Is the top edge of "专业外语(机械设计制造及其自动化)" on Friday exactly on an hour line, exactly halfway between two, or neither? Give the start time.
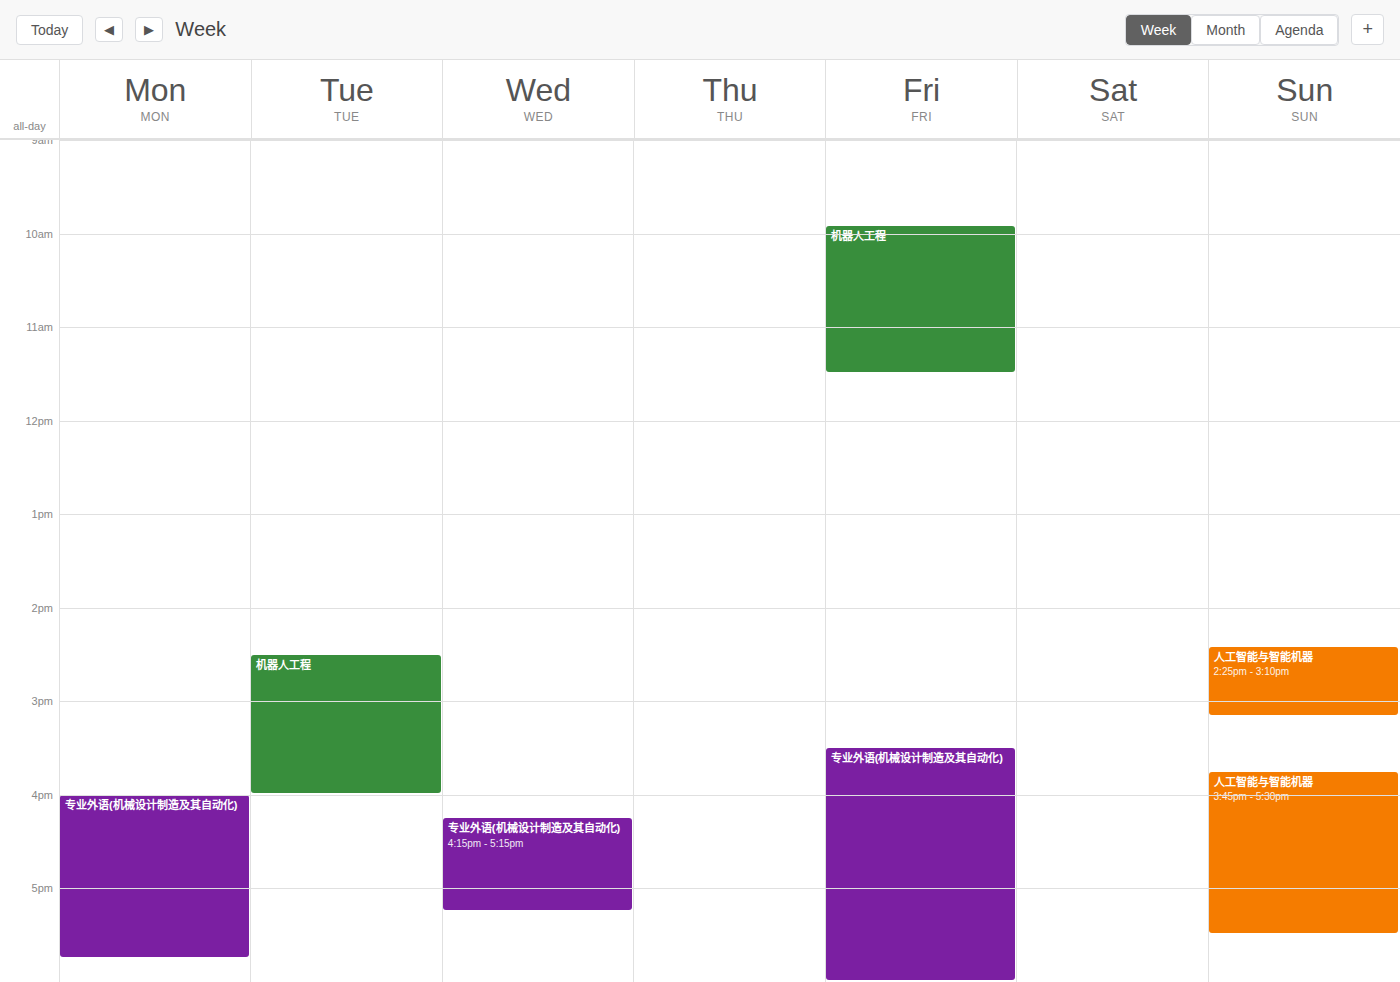
3:30 PM -- halfway between the 3 PM and 4 PM lines.